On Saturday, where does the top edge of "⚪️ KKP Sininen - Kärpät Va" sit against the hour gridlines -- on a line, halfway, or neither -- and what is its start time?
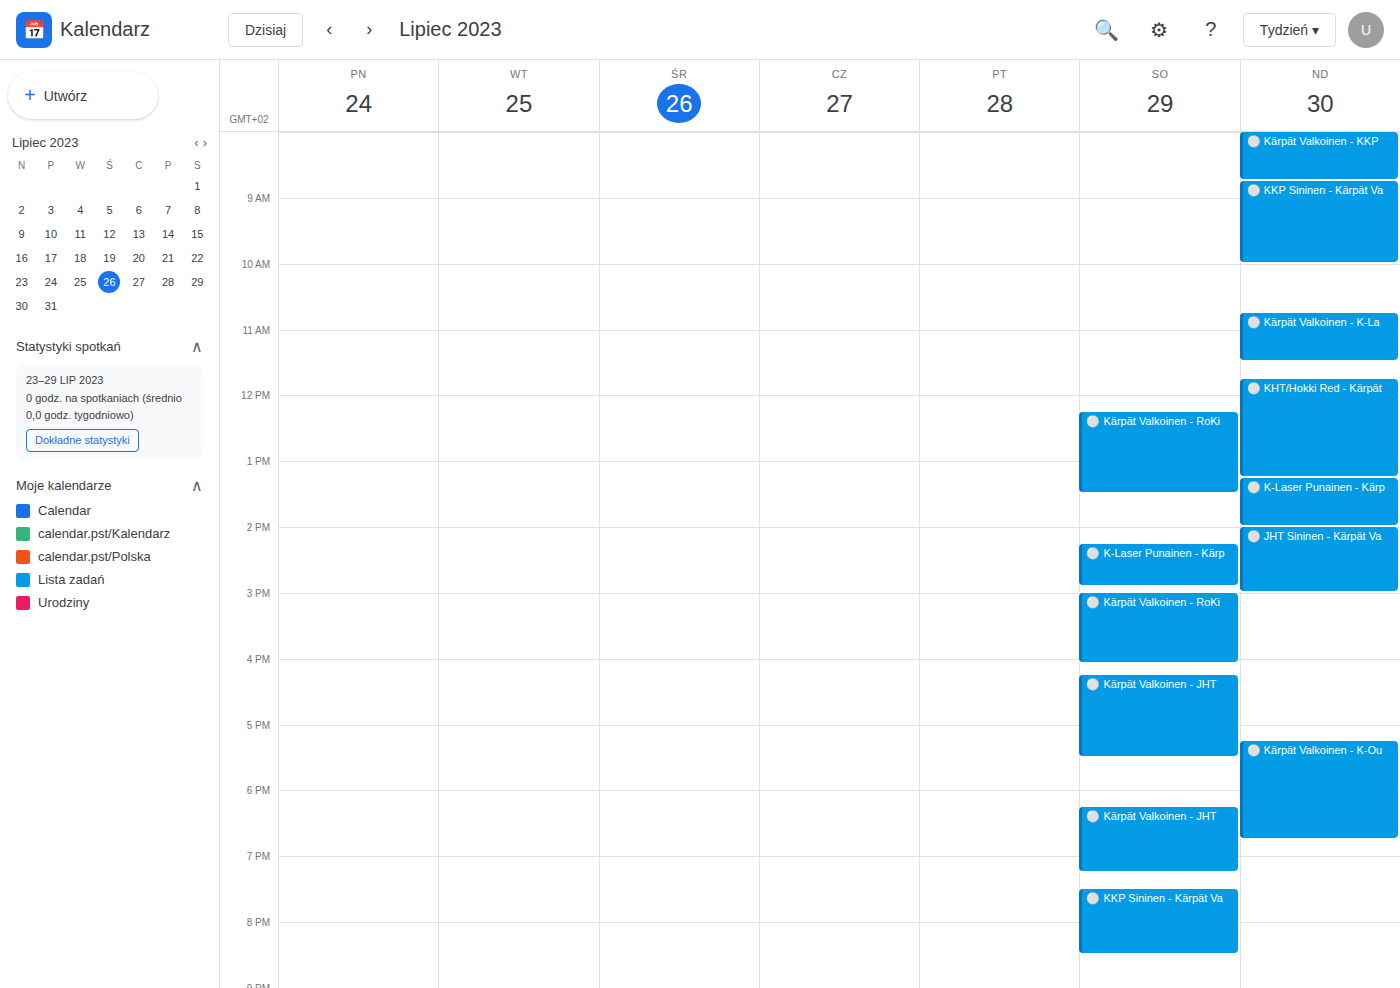
7:30 PM -- halfway between the 7 PM and 8 PM lines.